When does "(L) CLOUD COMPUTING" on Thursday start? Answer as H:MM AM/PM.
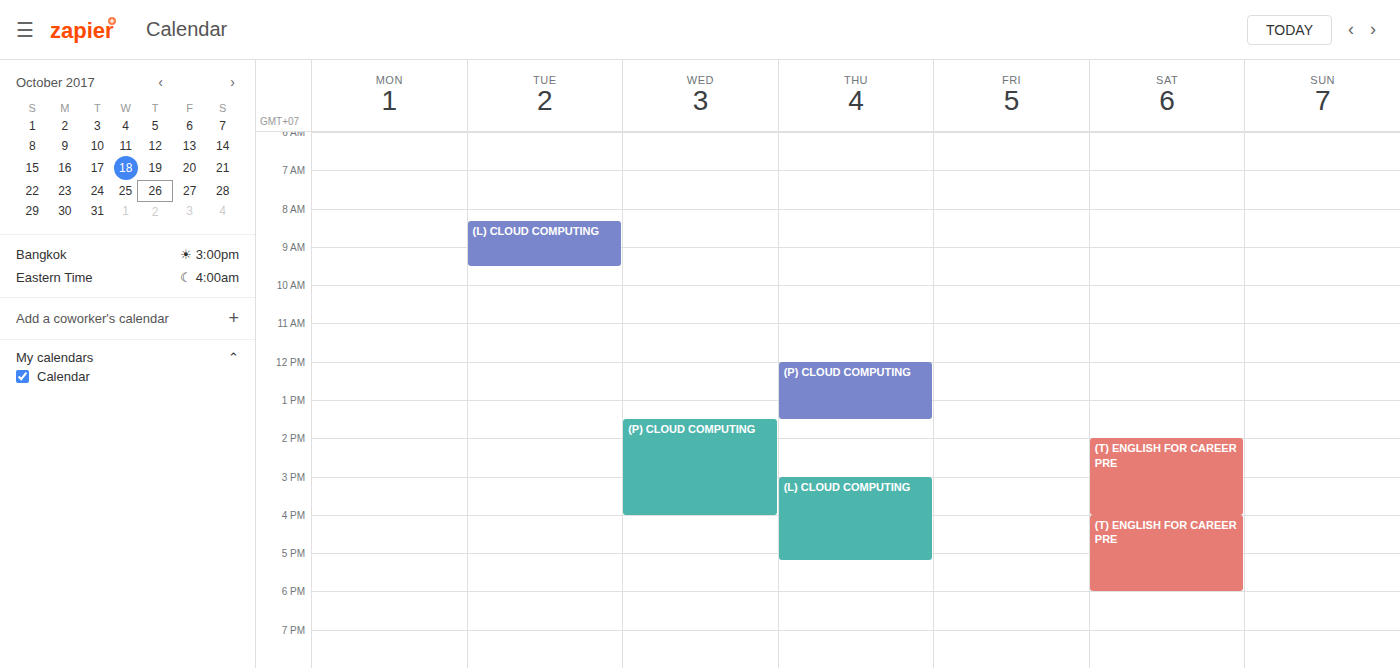
3:00 PM